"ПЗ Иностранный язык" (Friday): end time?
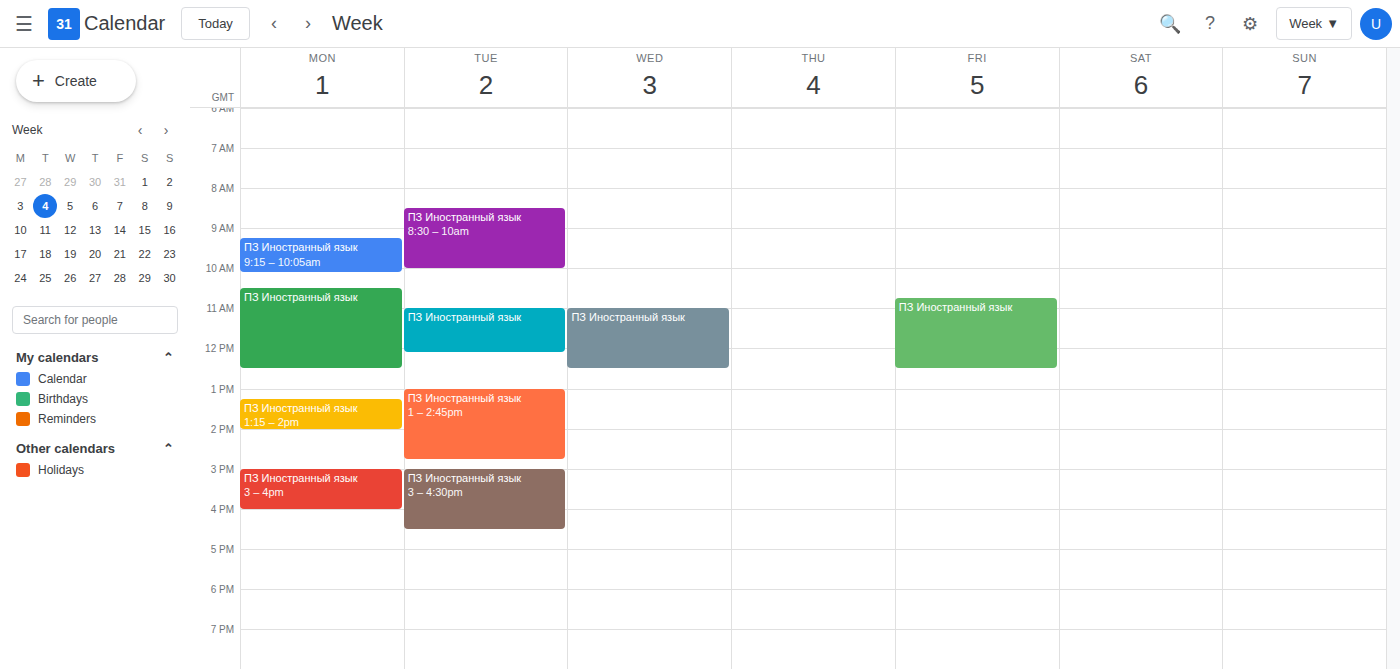
12:30 PM